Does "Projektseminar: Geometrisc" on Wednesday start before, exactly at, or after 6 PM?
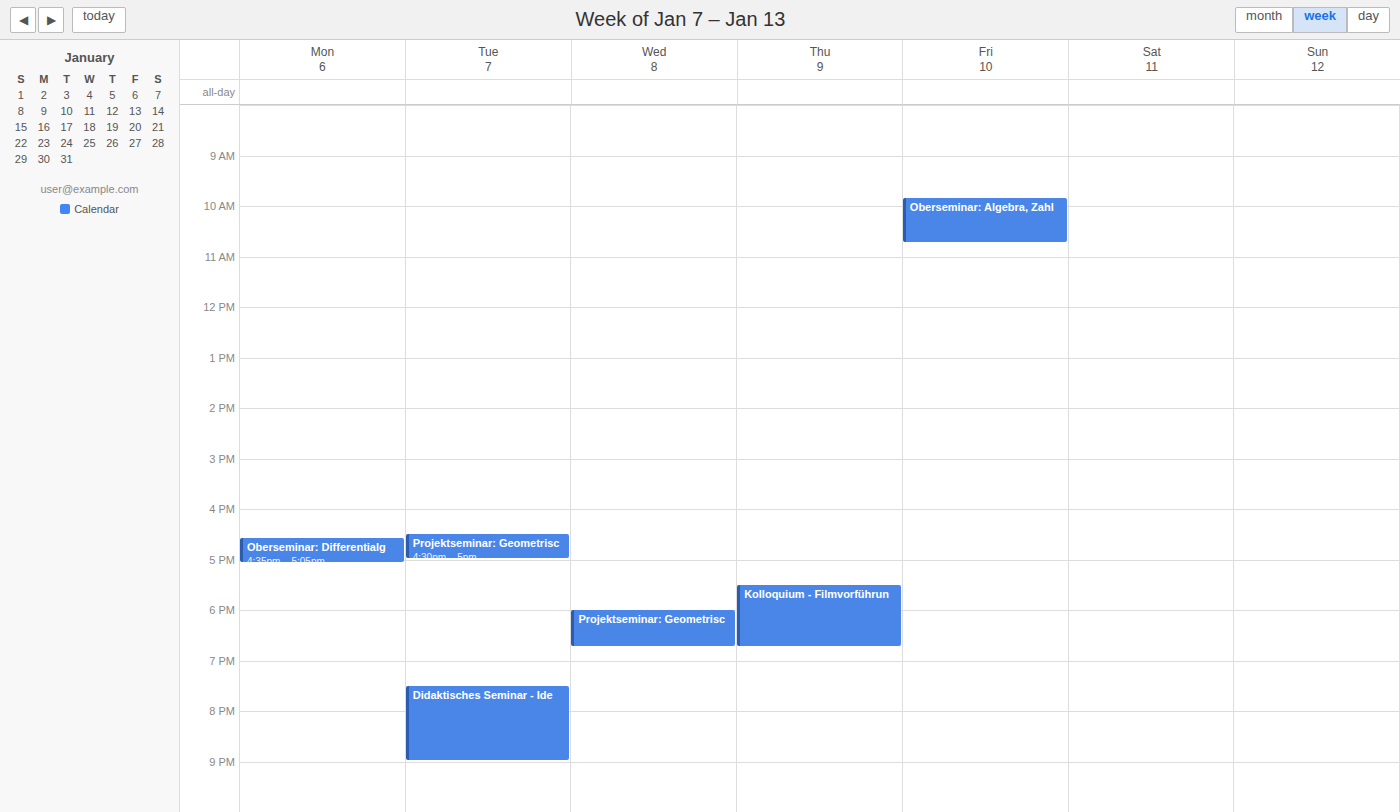
6:00 PM -- exactly at 6 PM, on the 6 PM line.